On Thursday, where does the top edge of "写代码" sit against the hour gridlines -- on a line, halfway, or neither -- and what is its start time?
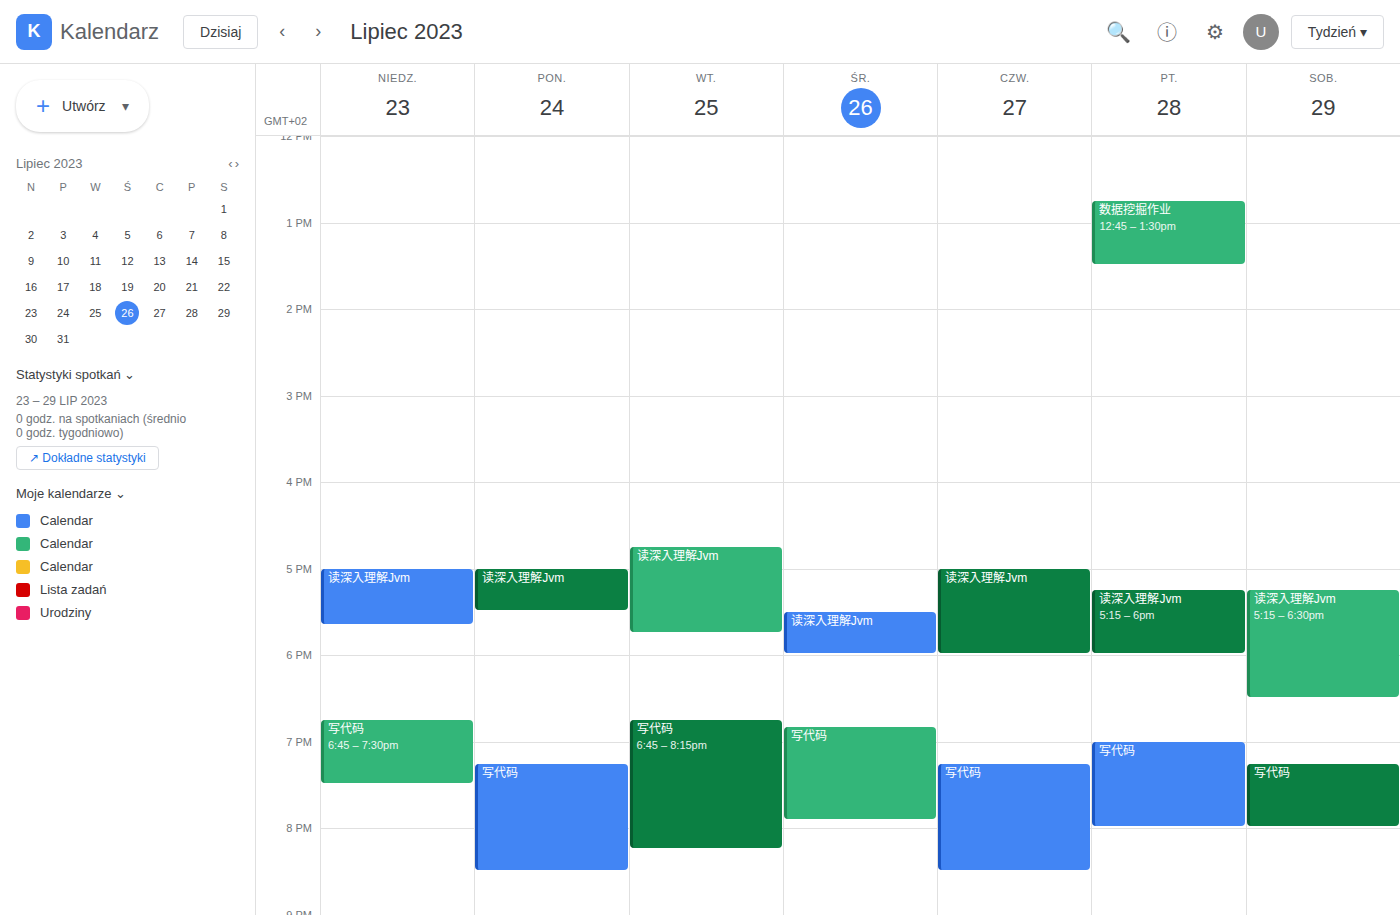
19:15 -- neither: a quarter of the way from the 19:00 line to the 20:00 line.